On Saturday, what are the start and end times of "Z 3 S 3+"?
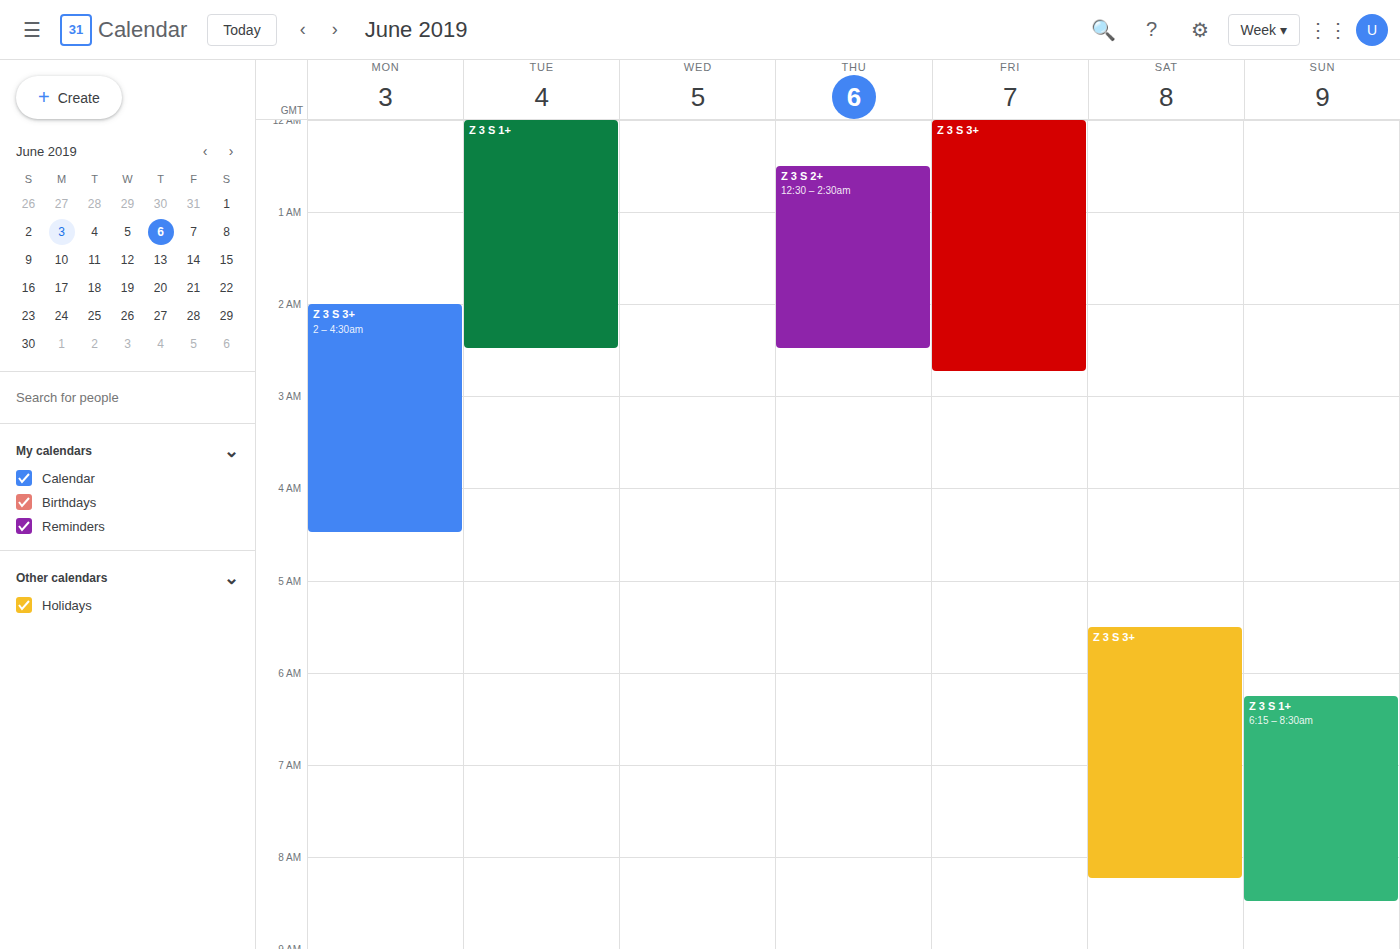
5:30 AM to 8:15 AM